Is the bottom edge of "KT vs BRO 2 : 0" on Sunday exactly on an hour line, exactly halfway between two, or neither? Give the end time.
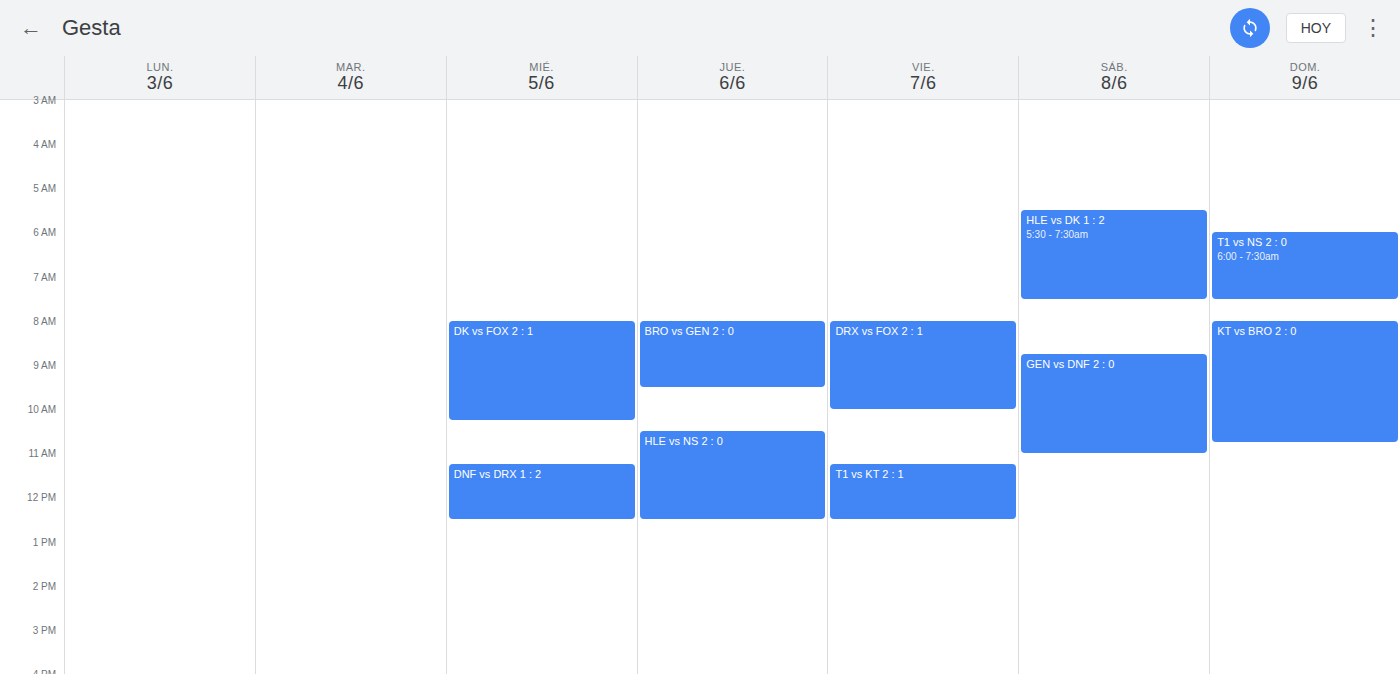
10:45 AM -- neither: three quarters of the way from the 10 AM line to the 11 AM line.